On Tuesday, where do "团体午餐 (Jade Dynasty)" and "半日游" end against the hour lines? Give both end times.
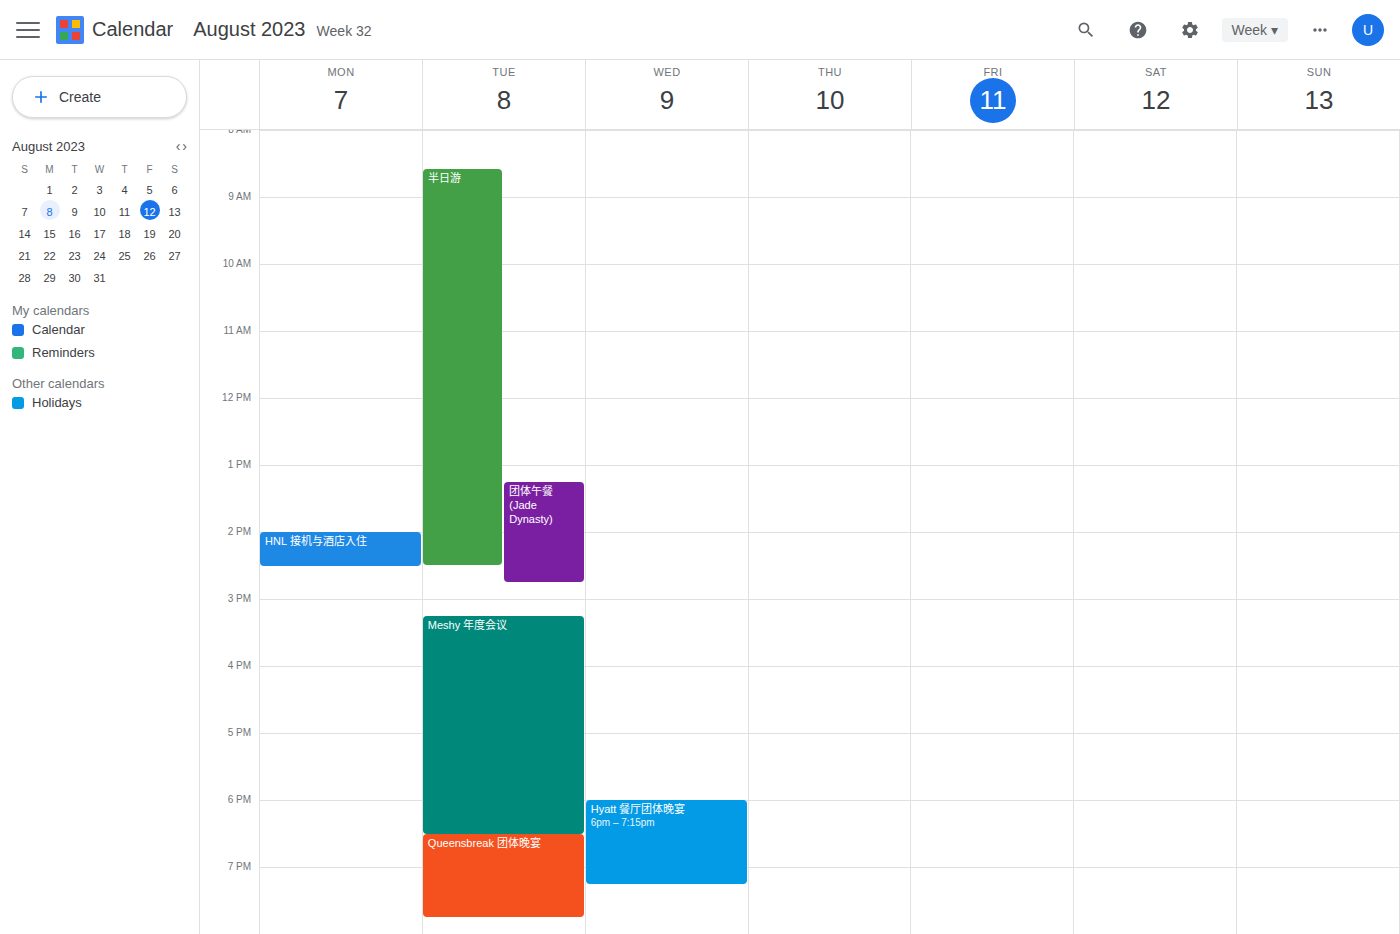
"团体午餐 (Jade Dynasty)": 2:45 PM, neither: three quarters of the way from the 2 PM line to the 3 PM line. "半日游": 2:30 PM, halfway between the 2 PM and 3 PM lines.